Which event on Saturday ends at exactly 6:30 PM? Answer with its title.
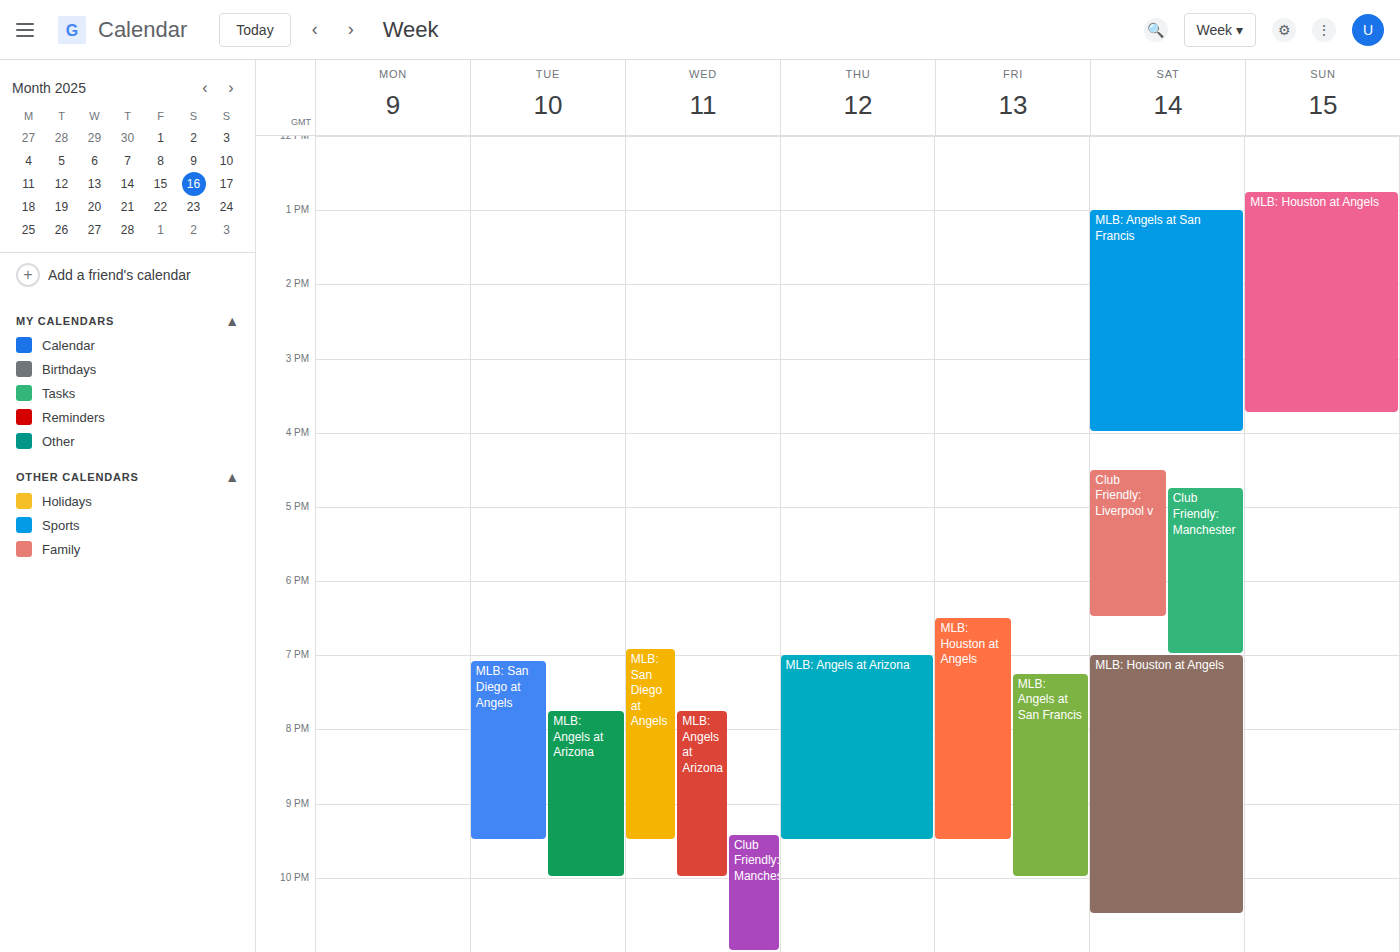
"Club Friendly: Liverpool v"